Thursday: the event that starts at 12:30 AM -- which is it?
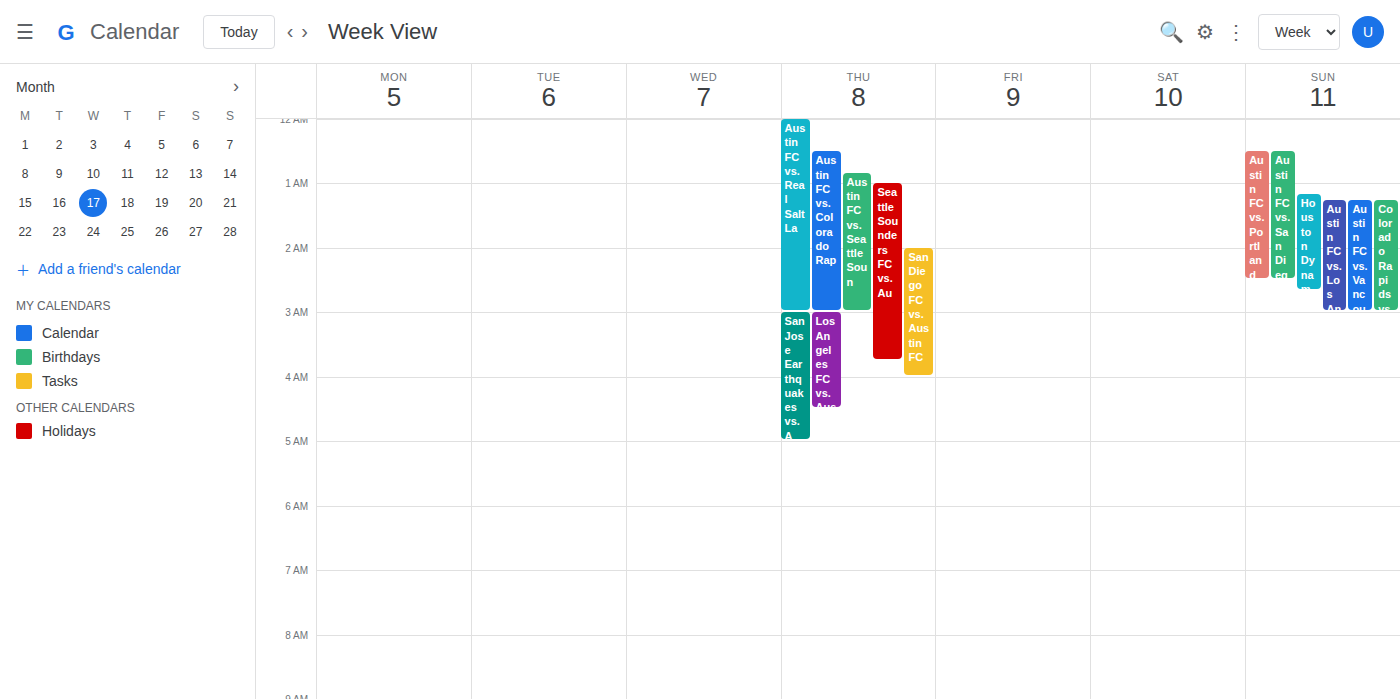
"Austin FC vs. Colorado Rap"